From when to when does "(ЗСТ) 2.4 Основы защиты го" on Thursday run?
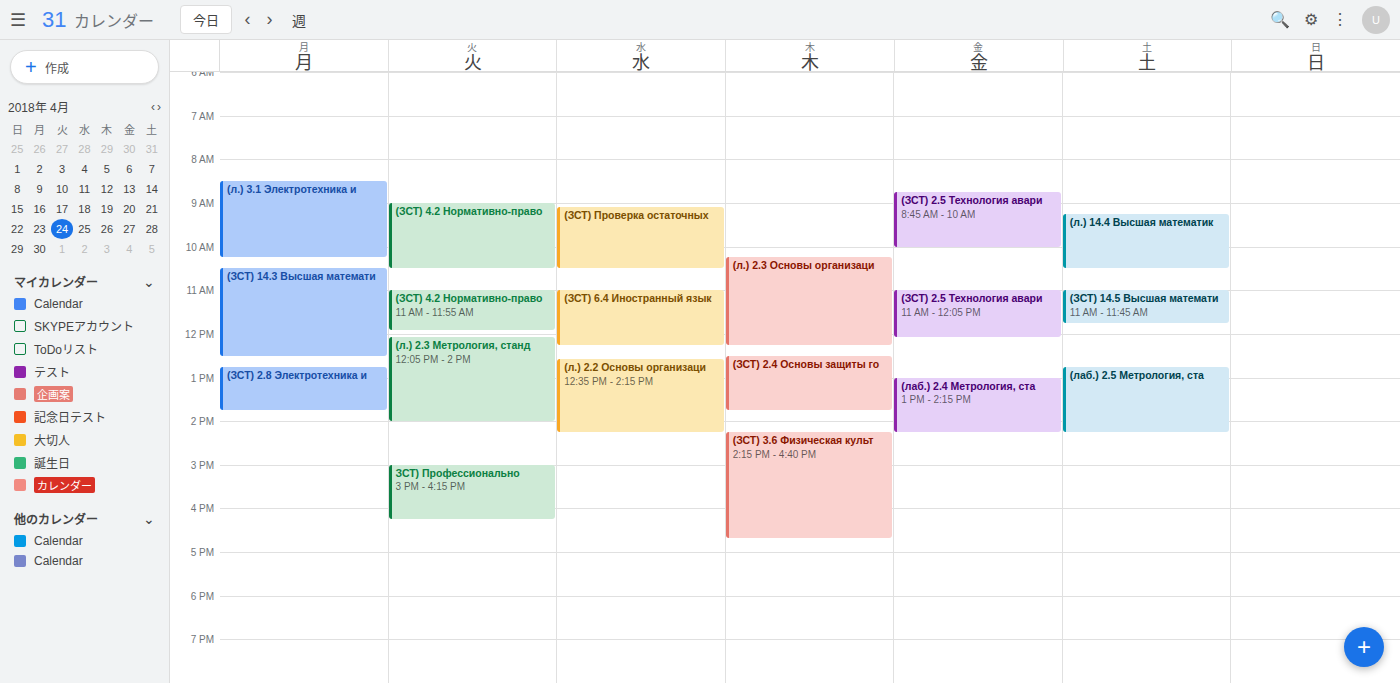
12:30 PM to 1:45 PM